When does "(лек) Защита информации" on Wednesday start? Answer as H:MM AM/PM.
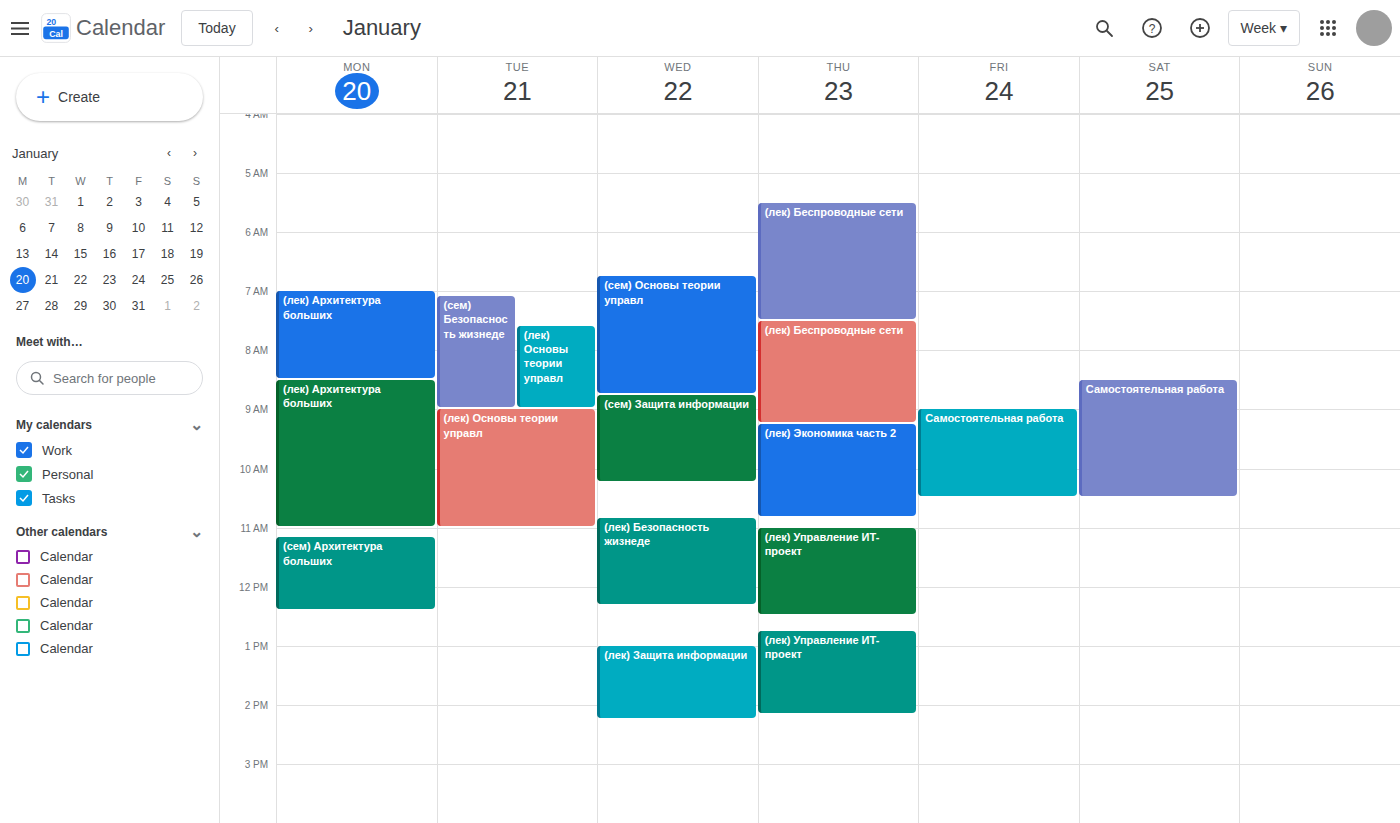
1:00 PM